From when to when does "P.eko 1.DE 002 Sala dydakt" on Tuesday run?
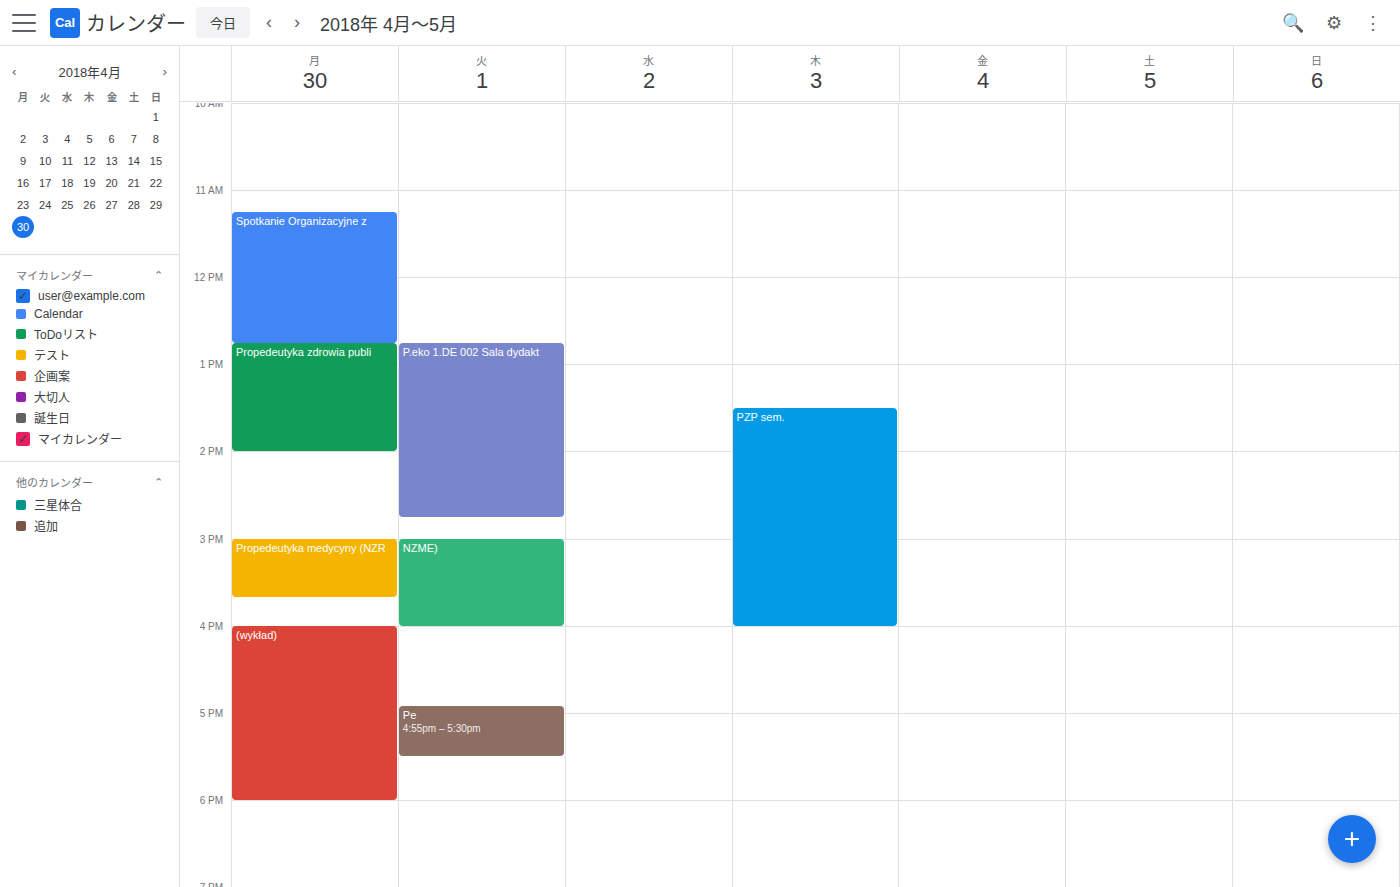
12:45 PM to 2:45 PM